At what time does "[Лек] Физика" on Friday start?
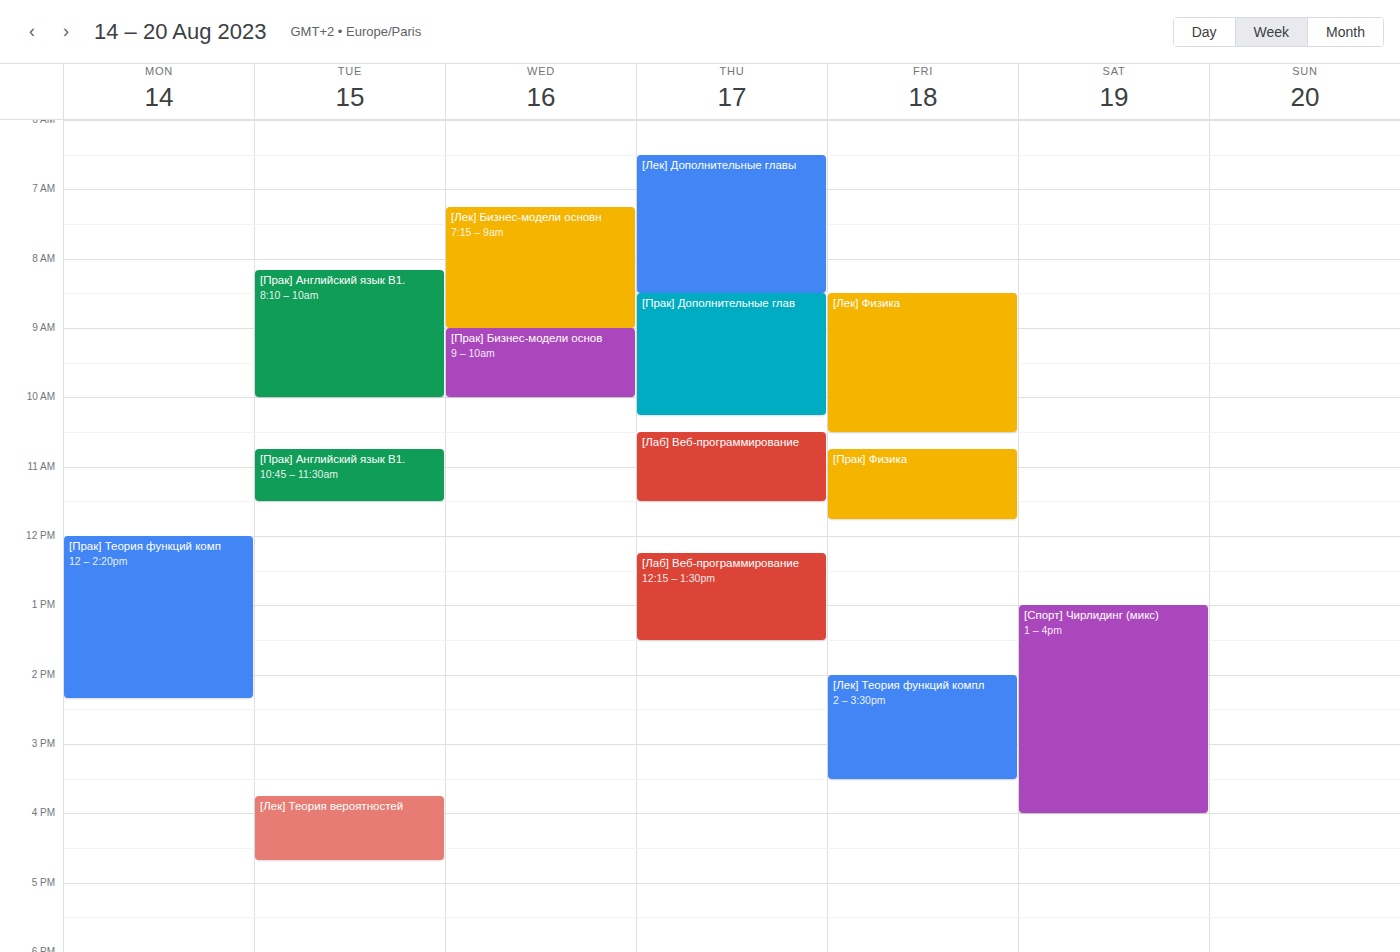
8:30 AM